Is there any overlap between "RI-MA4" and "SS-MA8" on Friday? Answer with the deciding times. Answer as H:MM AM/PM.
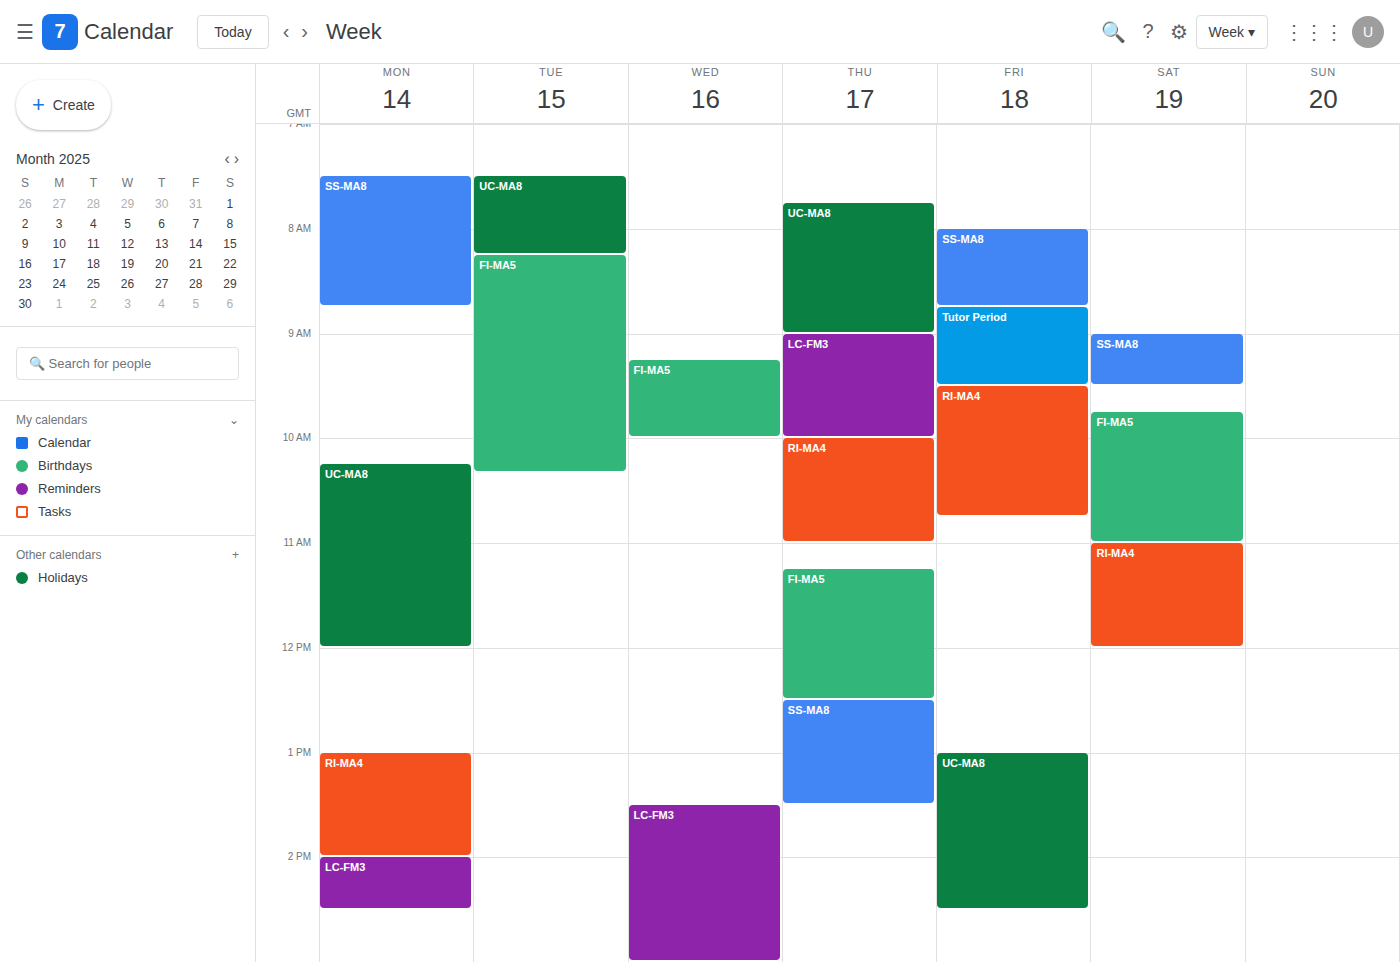
"SS-MA8" ends at 8:45 AM and "RI-MA4" starts at 9:30 AM -- no overlap.